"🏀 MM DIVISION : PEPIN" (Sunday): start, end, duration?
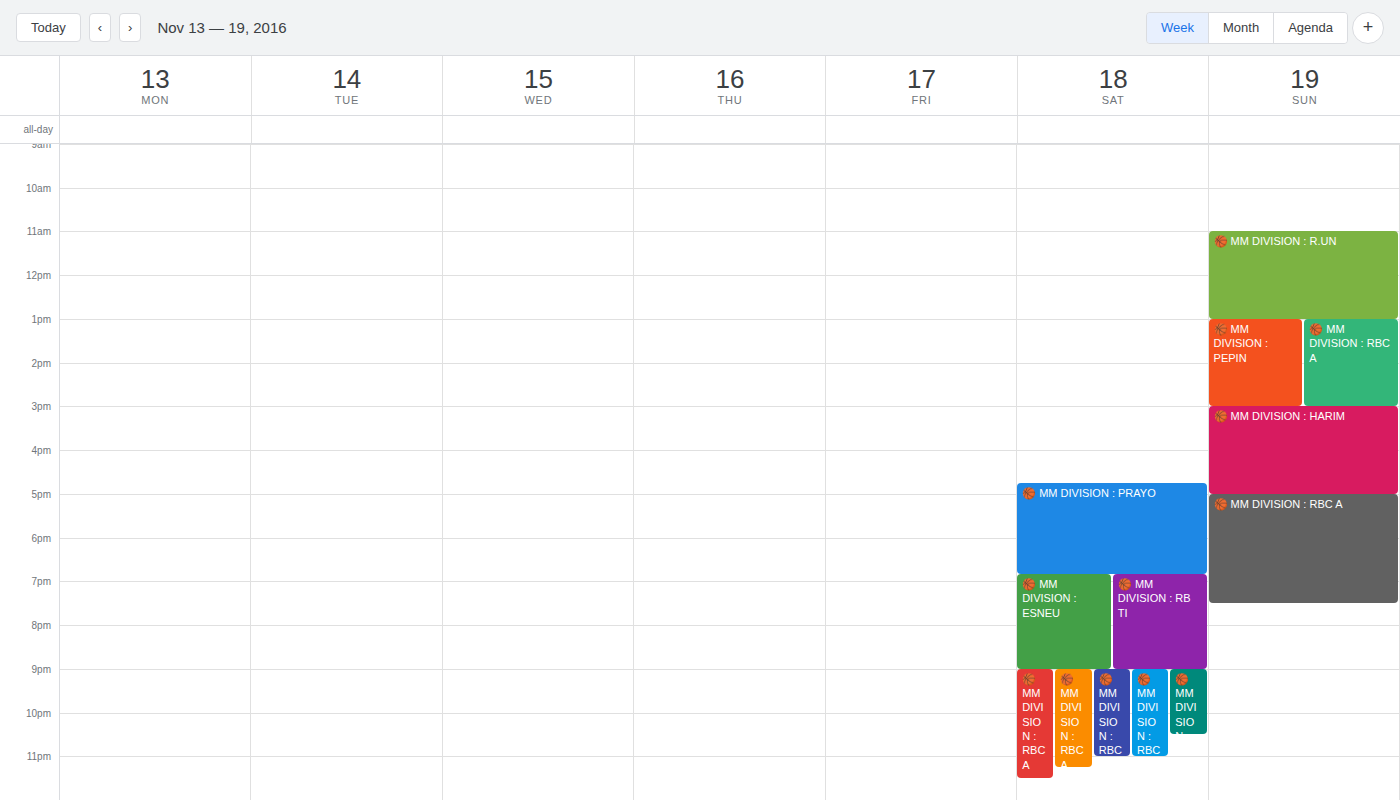
1:00 PM to 3:00 PM, 2 hours